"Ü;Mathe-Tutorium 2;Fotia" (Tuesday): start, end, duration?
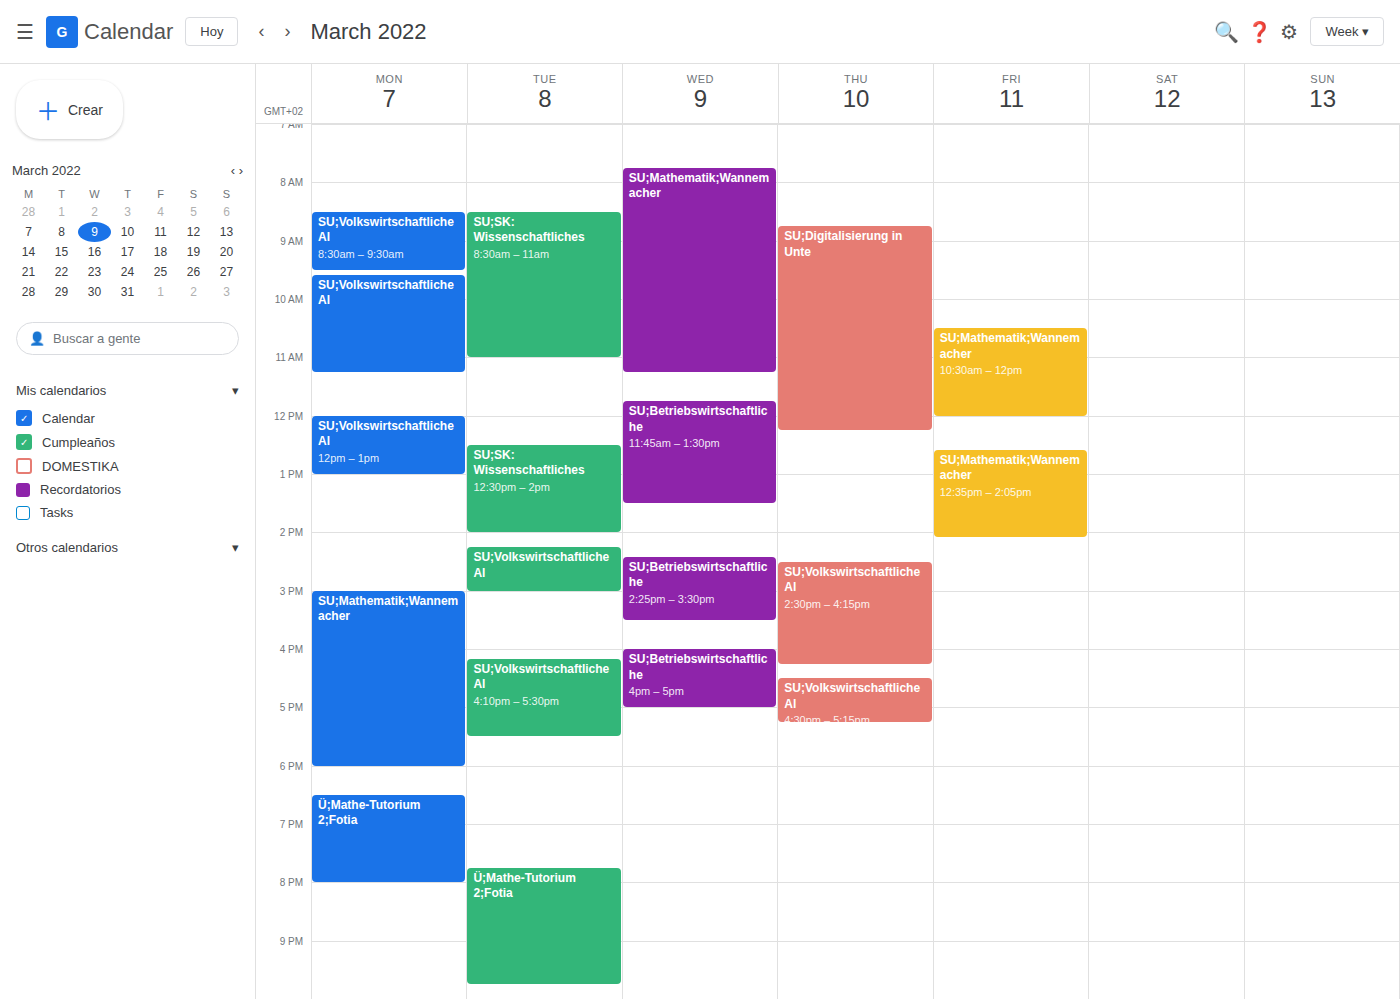
7:45 PM to 9:45 PM, 2 hours